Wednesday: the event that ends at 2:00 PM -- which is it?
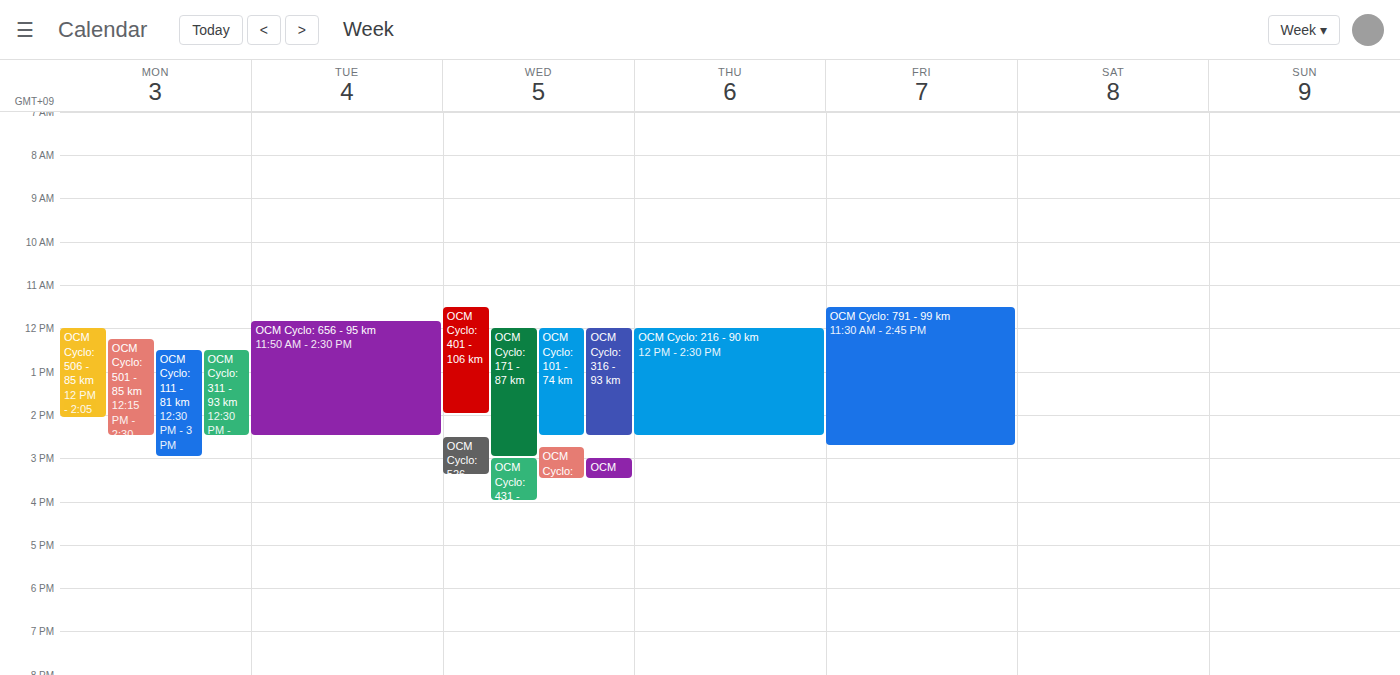
"OCM Cyclo: 401 - 106 km"